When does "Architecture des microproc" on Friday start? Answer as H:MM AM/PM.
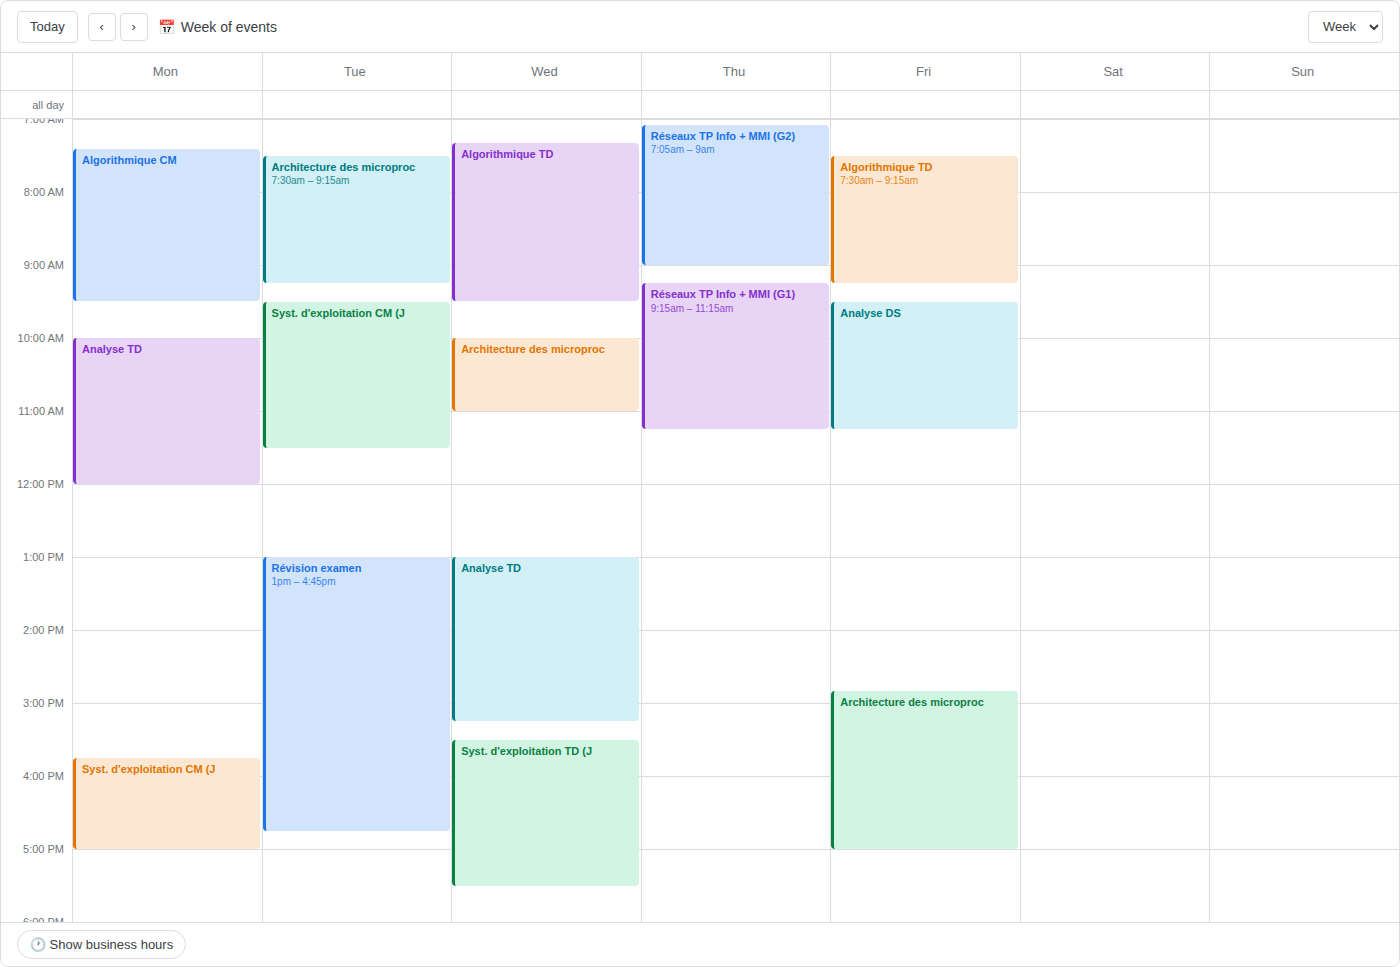
2:50 PM